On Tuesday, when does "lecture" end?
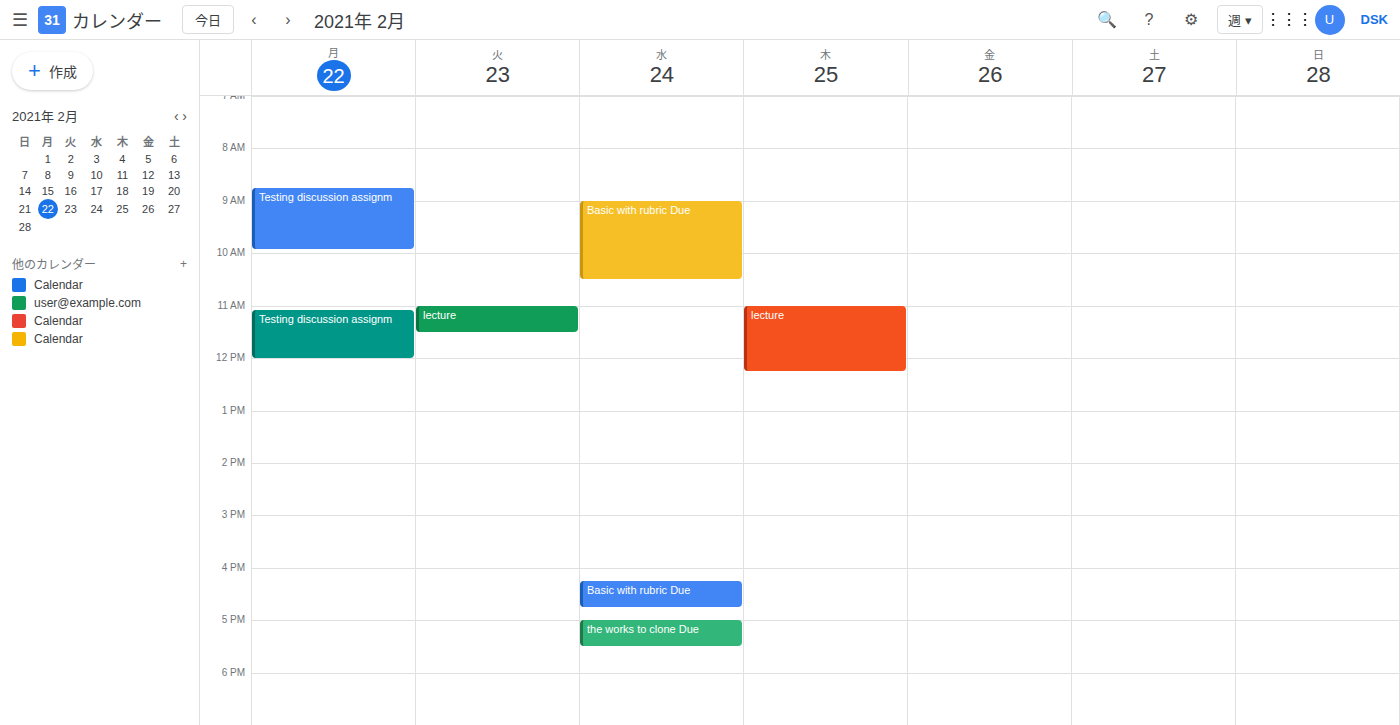
11:30 AM